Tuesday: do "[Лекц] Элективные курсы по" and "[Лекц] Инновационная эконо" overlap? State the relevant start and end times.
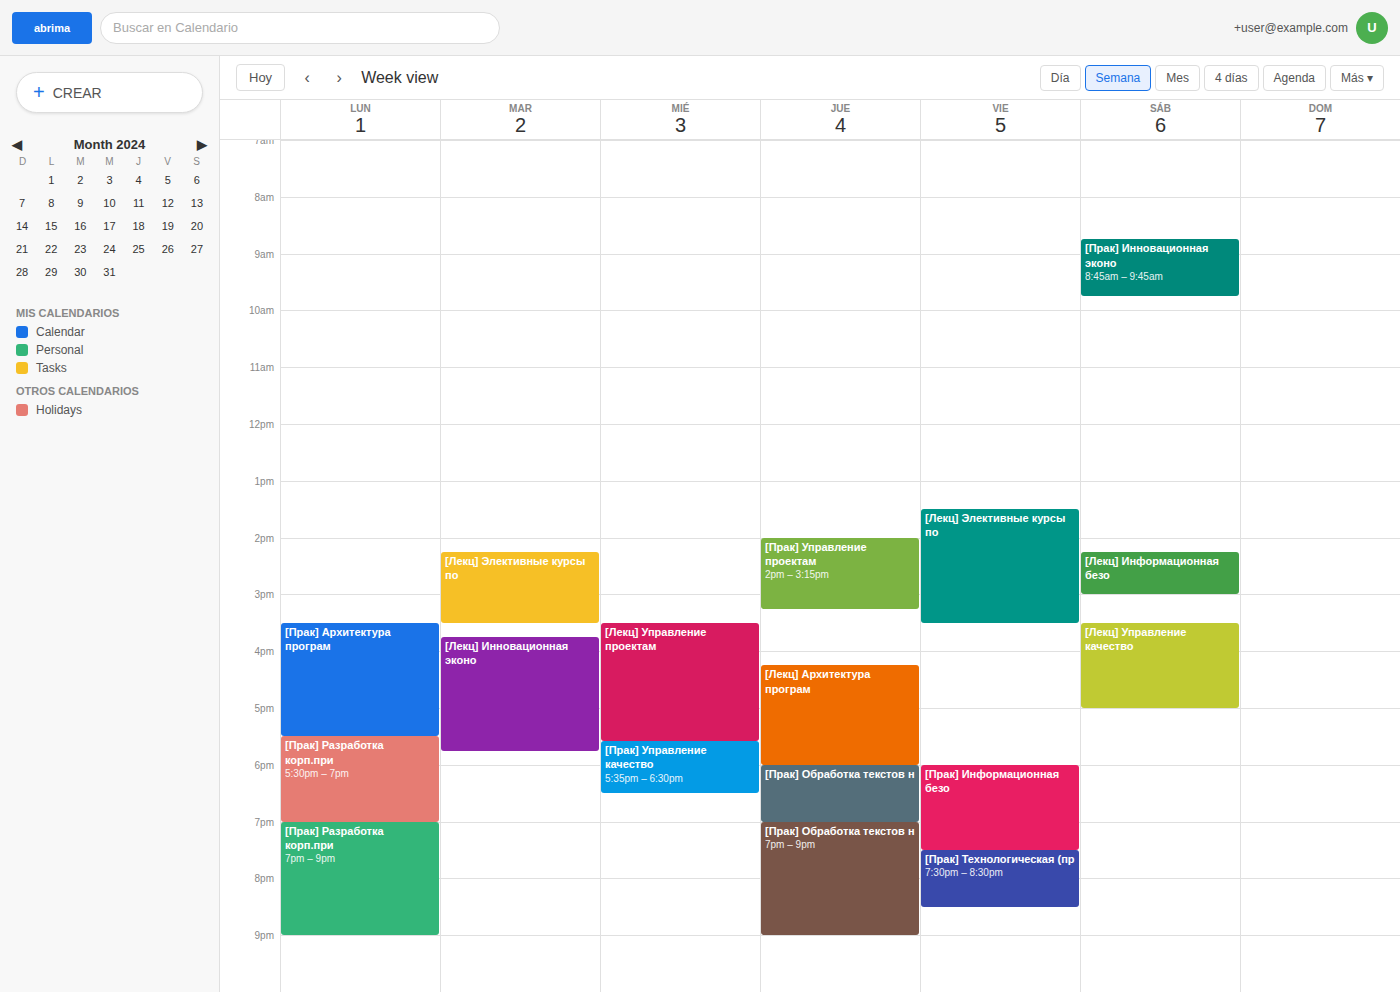
"[Лекц] Элективные курсы по" ends at 3:30 PM and "[Лекц] Инновационная эконо" starts at 3:45 PM -- no overlap.